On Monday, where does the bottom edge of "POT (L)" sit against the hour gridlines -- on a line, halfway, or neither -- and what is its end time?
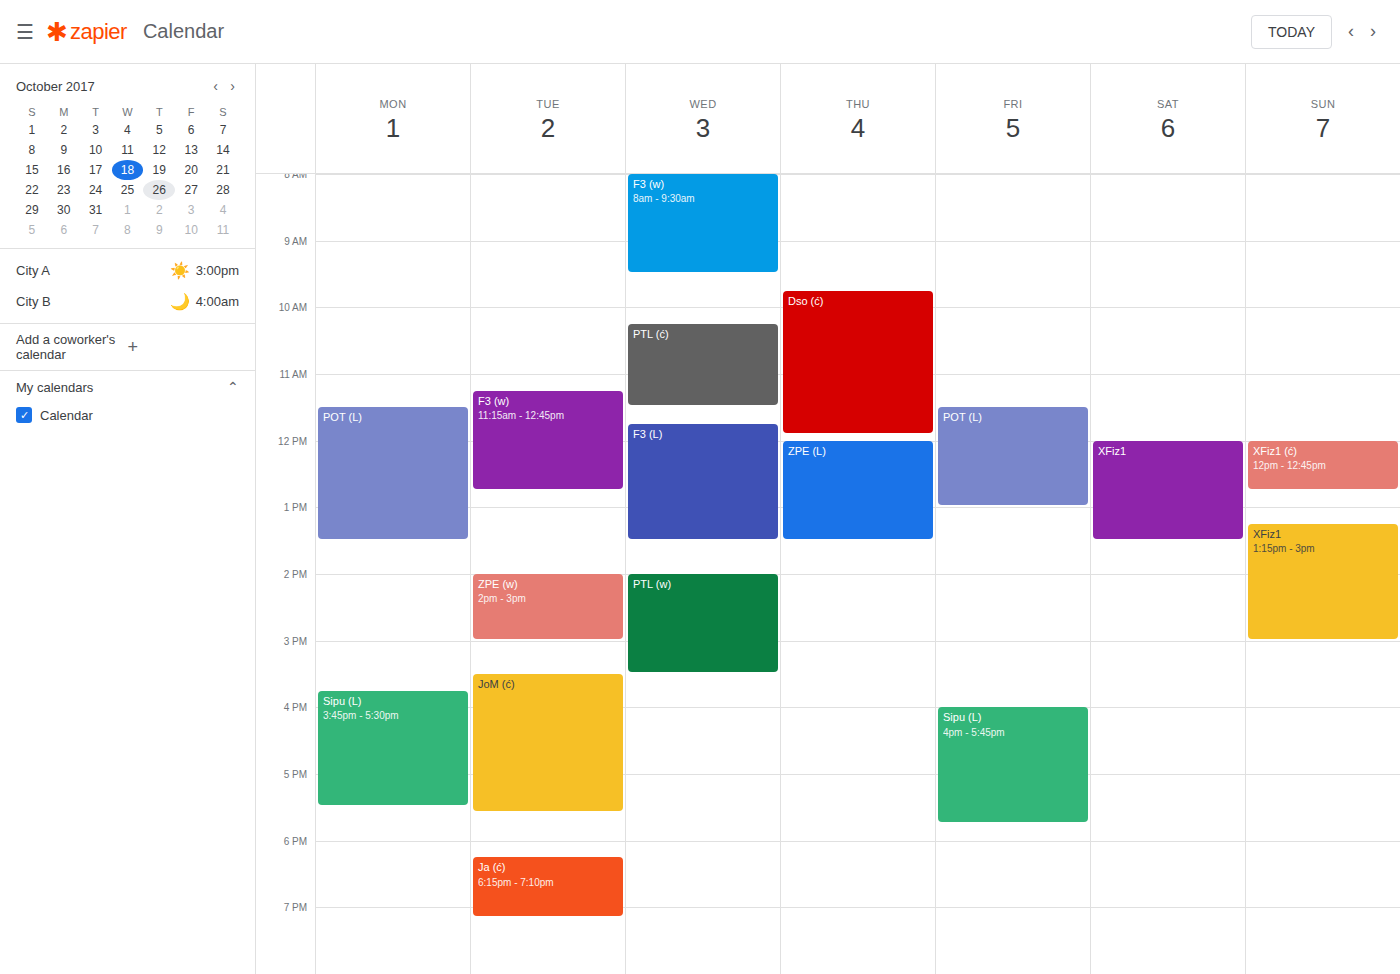
1:30 PM -- halfway between the 1 PM and 2 PM lines.